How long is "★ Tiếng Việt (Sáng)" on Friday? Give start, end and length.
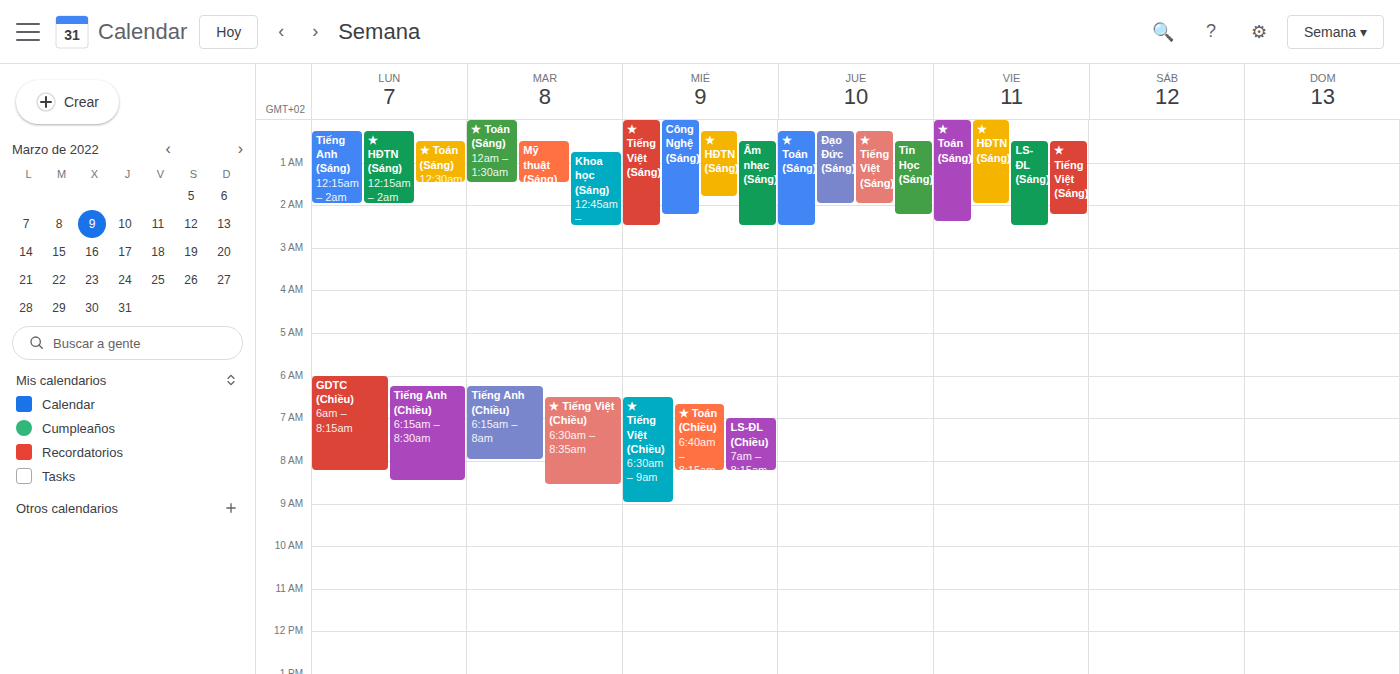
12:30 AM to 2:15 AM, 1 hour 45 minutes